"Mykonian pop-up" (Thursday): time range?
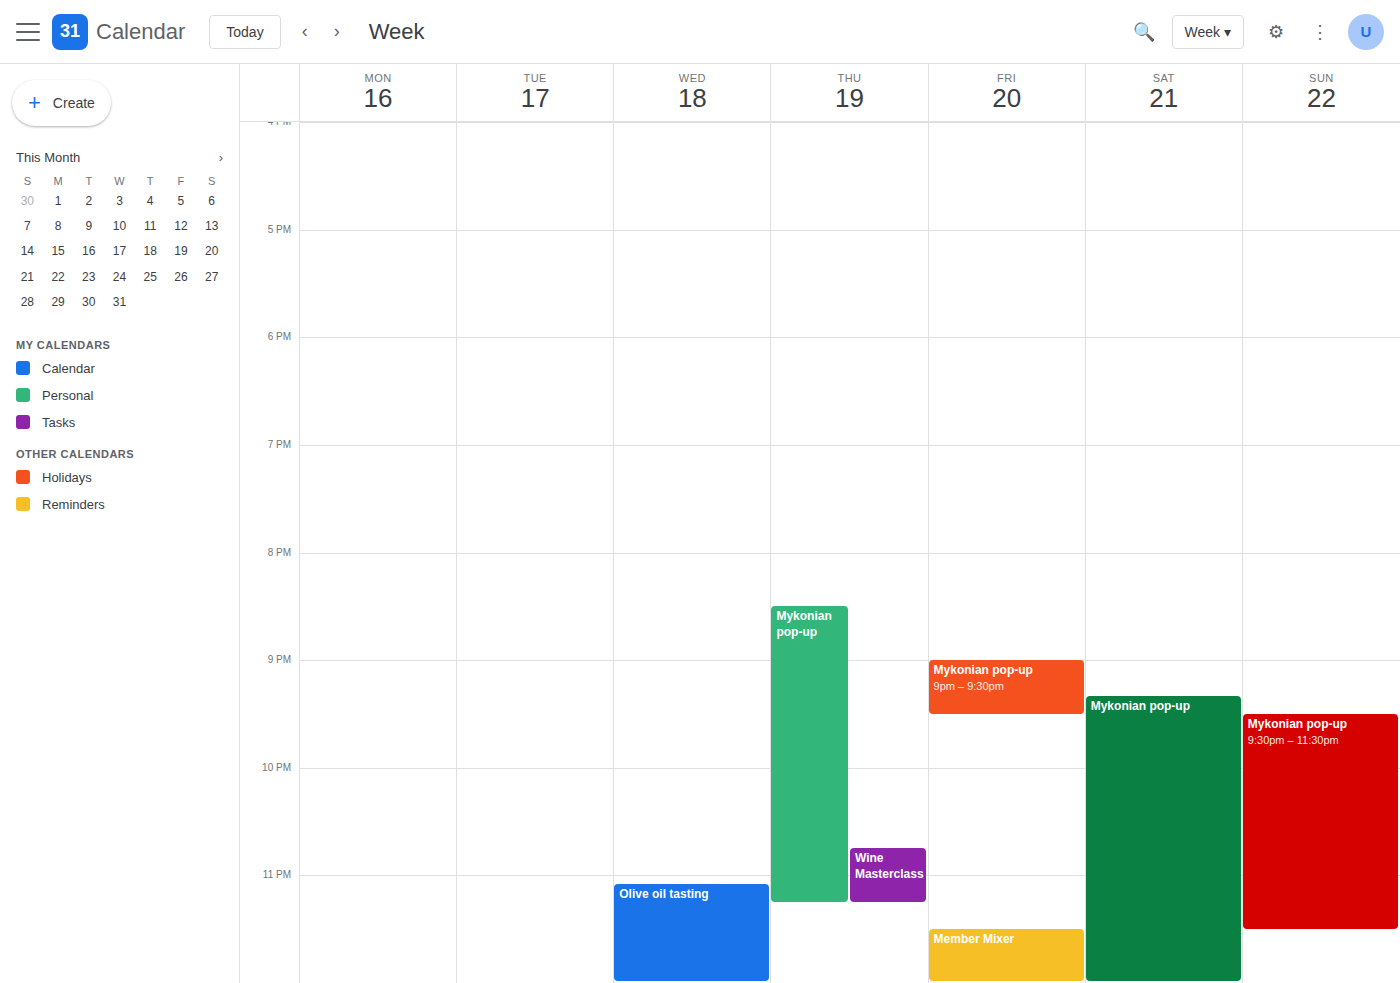
8:30 PM to 11:15 PM